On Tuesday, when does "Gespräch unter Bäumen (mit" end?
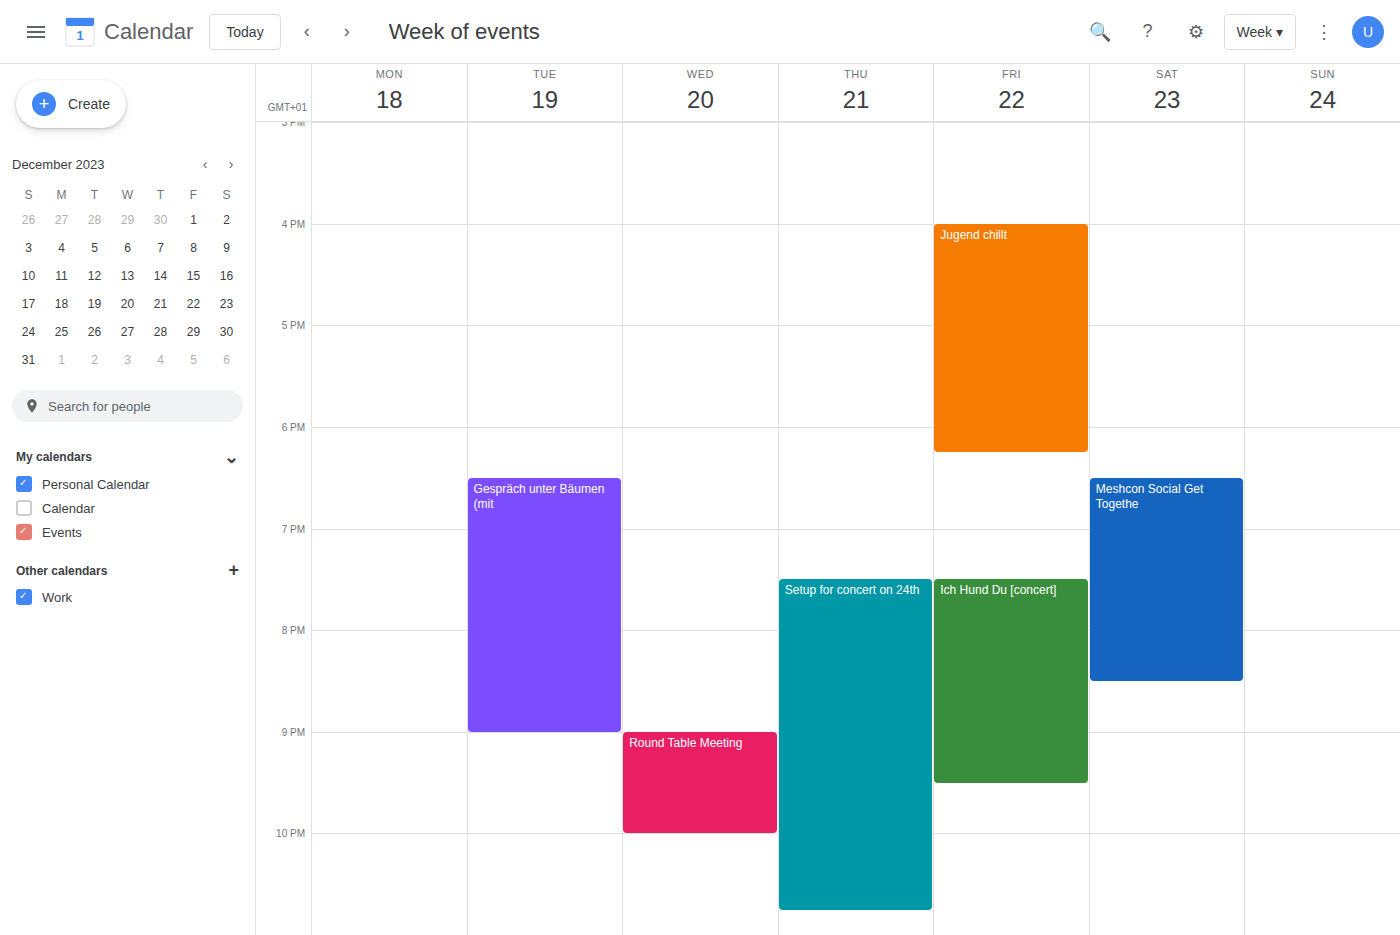
9:00 PM